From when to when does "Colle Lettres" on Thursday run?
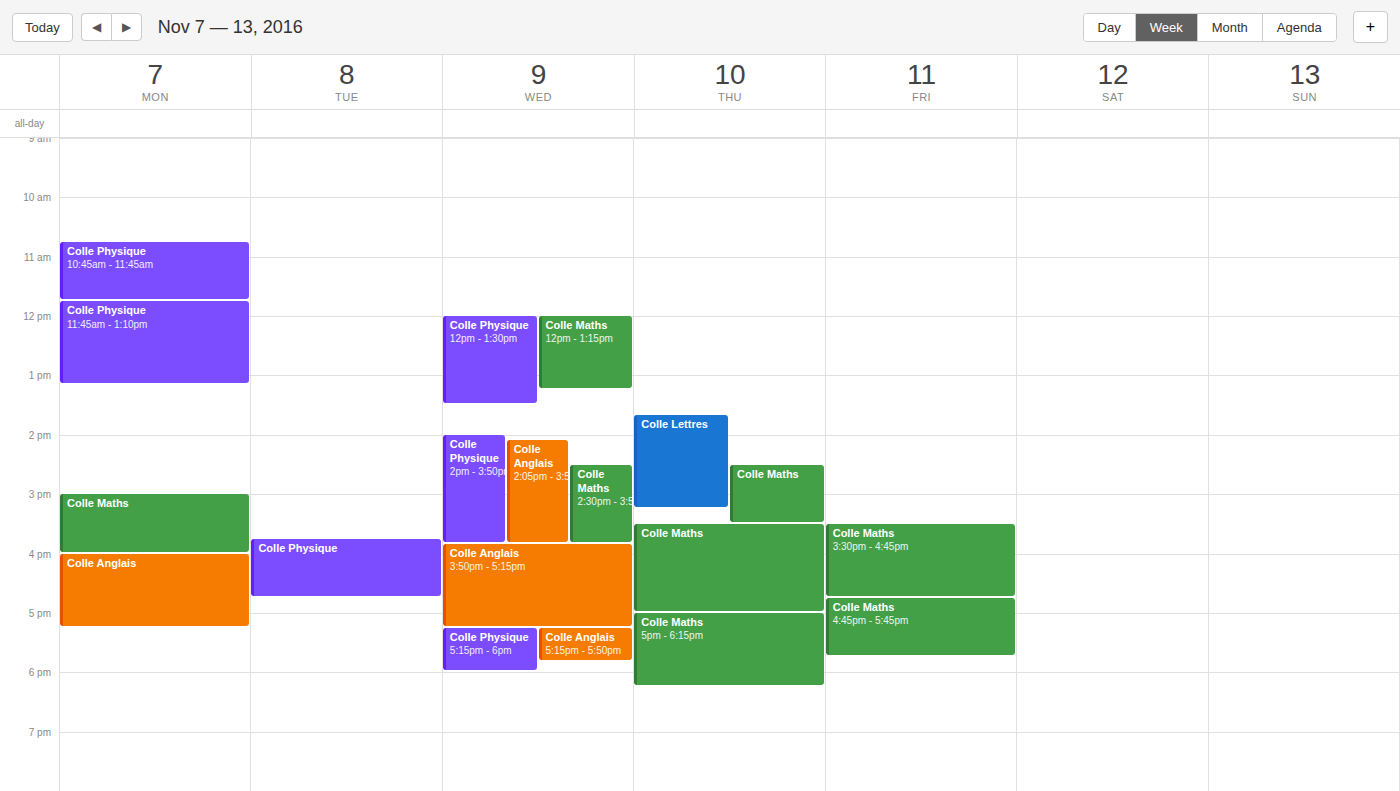
13:40 to 15:15